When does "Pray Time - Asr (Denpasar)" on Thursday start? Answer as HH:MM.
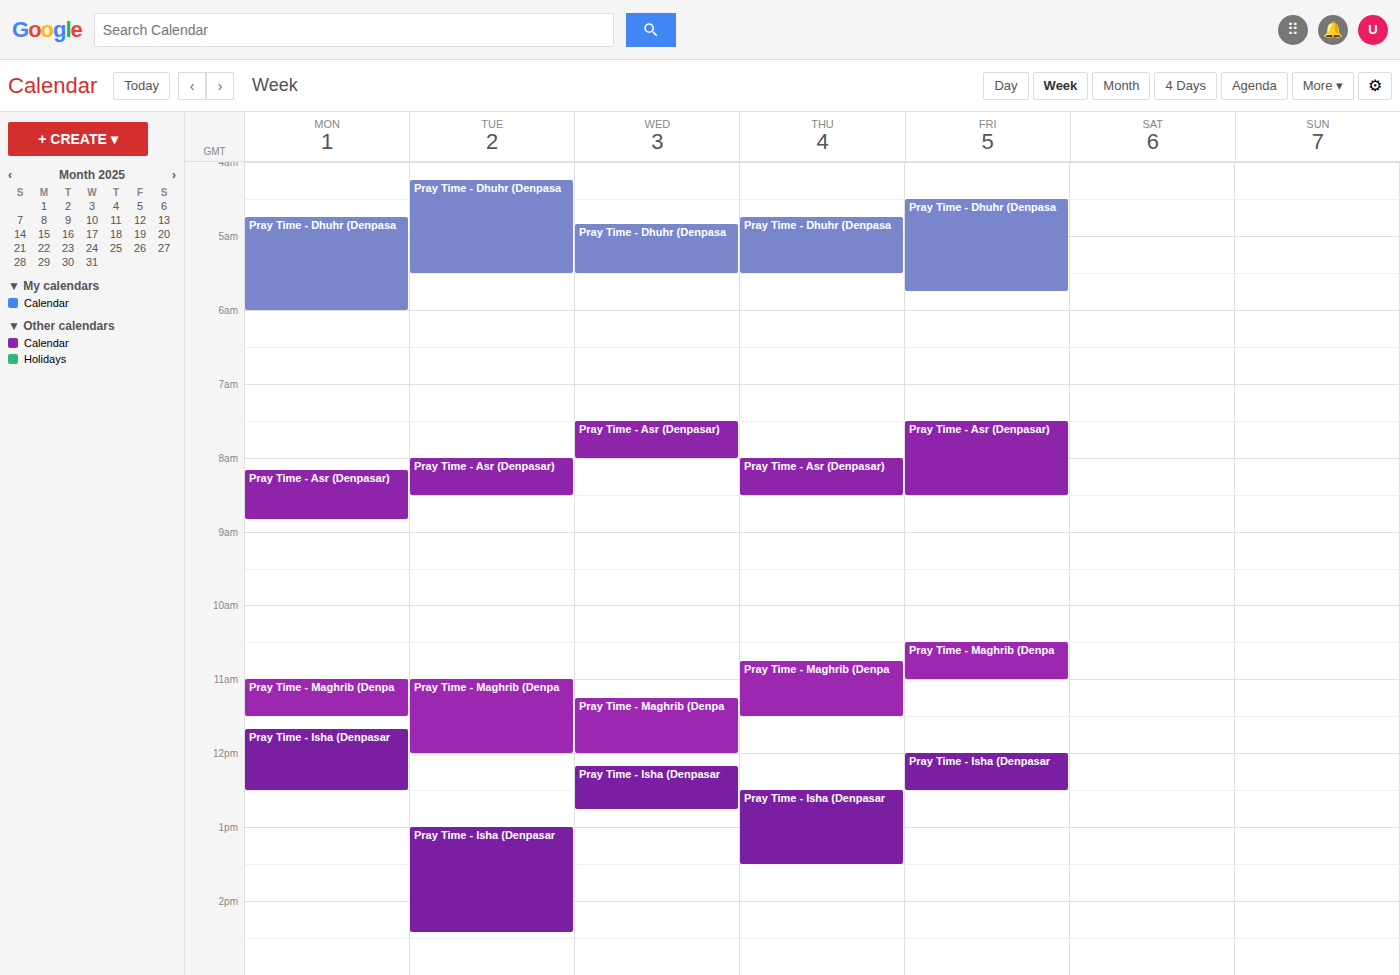
08:00